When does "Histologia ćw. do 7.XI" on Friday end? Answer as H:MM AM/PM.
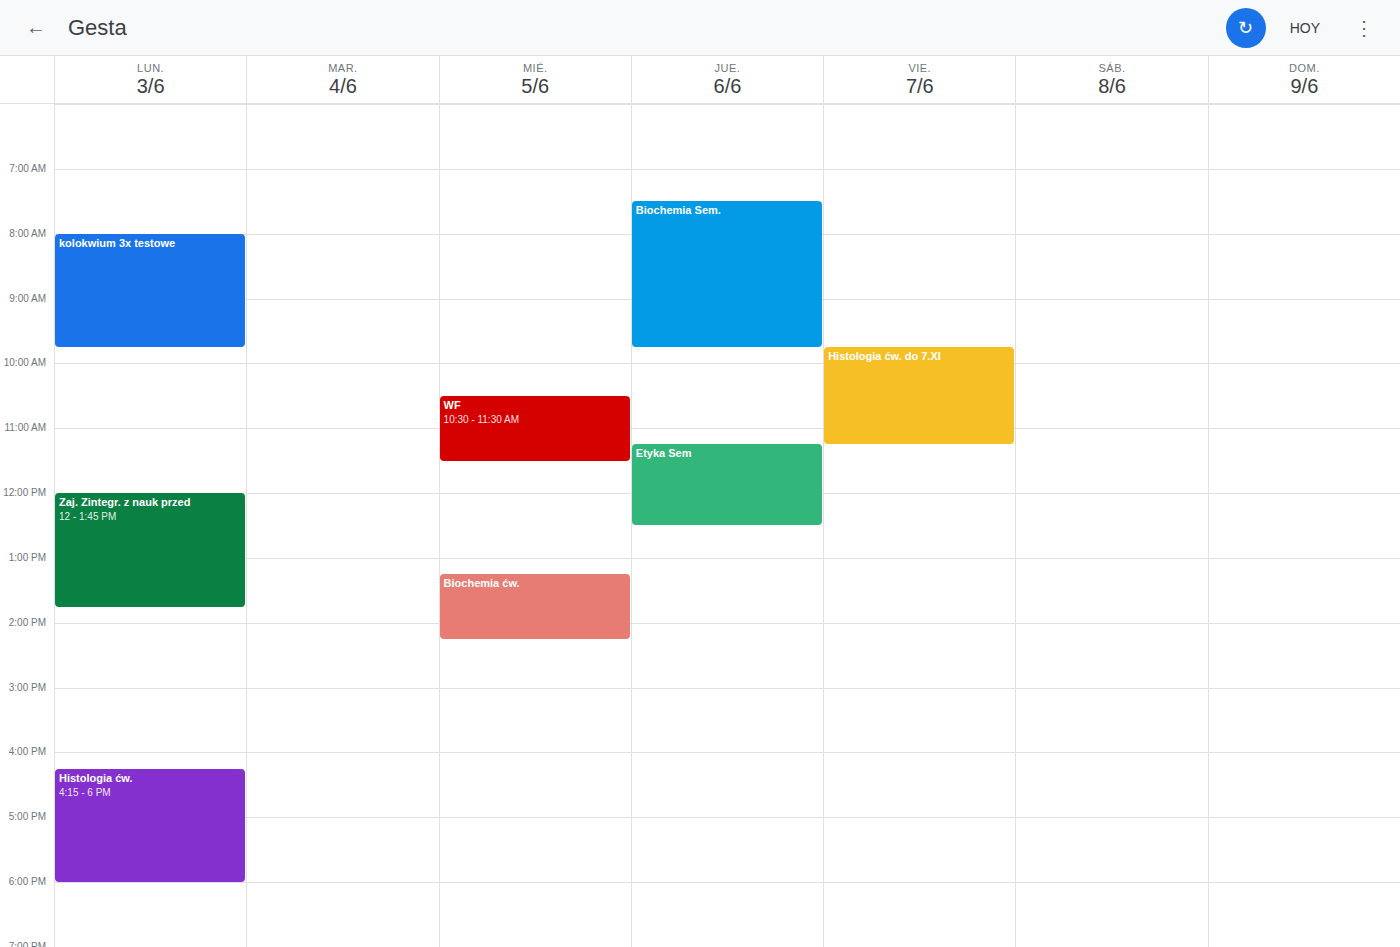
11:15 AM